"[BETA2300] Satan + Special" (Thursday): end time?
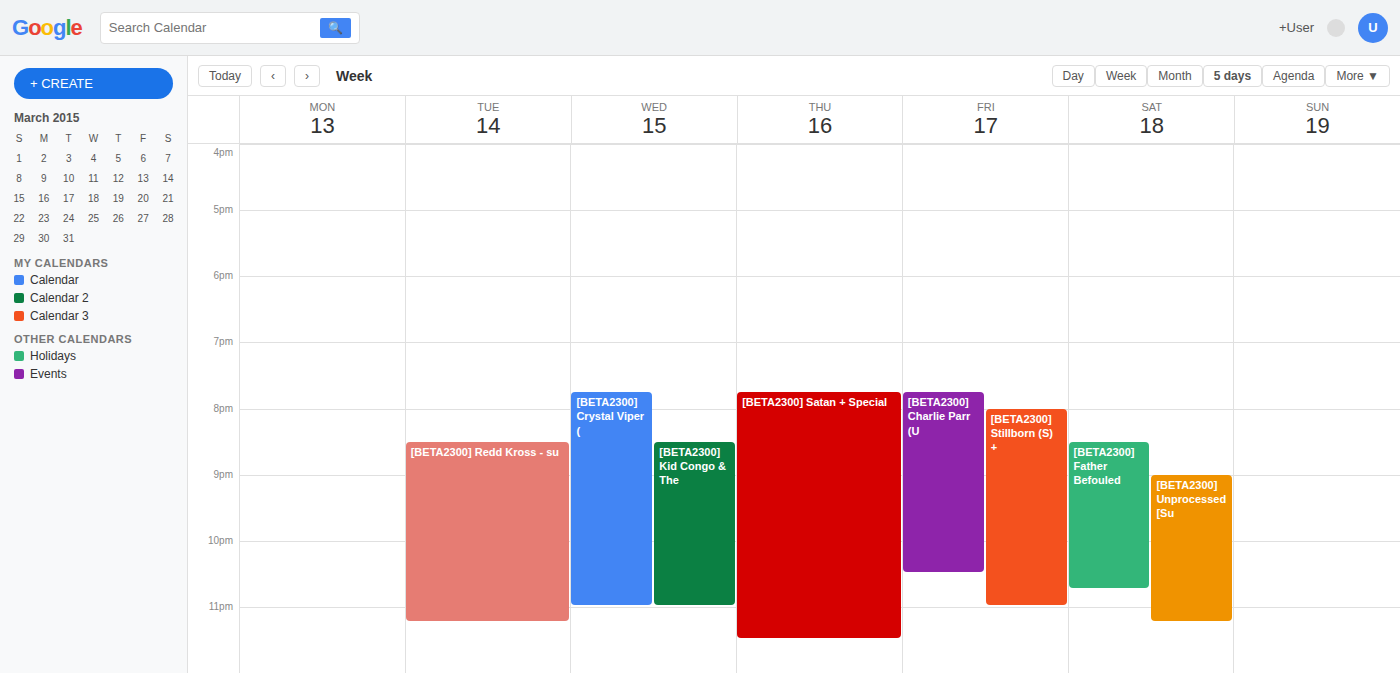
11:30 PM